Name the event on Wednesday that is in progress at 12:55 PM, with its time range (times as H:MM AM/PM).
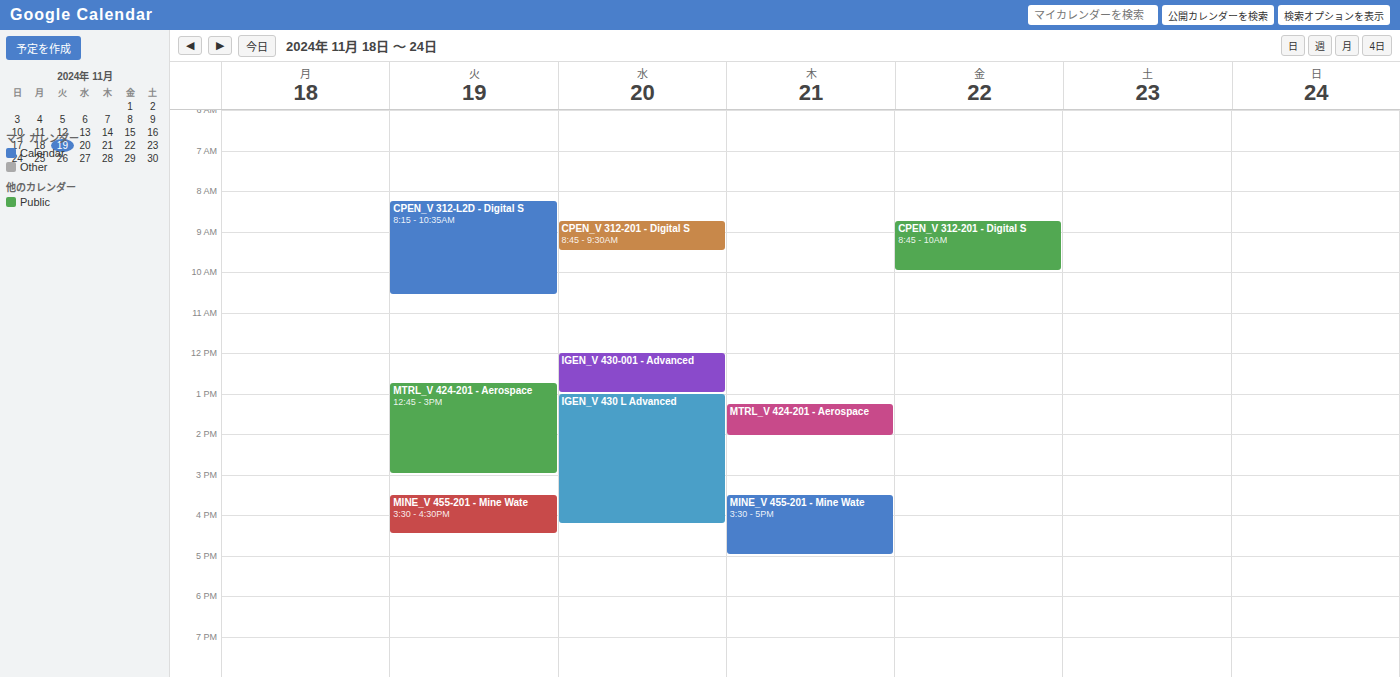
"IGEN_V 430-001 - Advanced", 12:00 PM to 1:00 PM